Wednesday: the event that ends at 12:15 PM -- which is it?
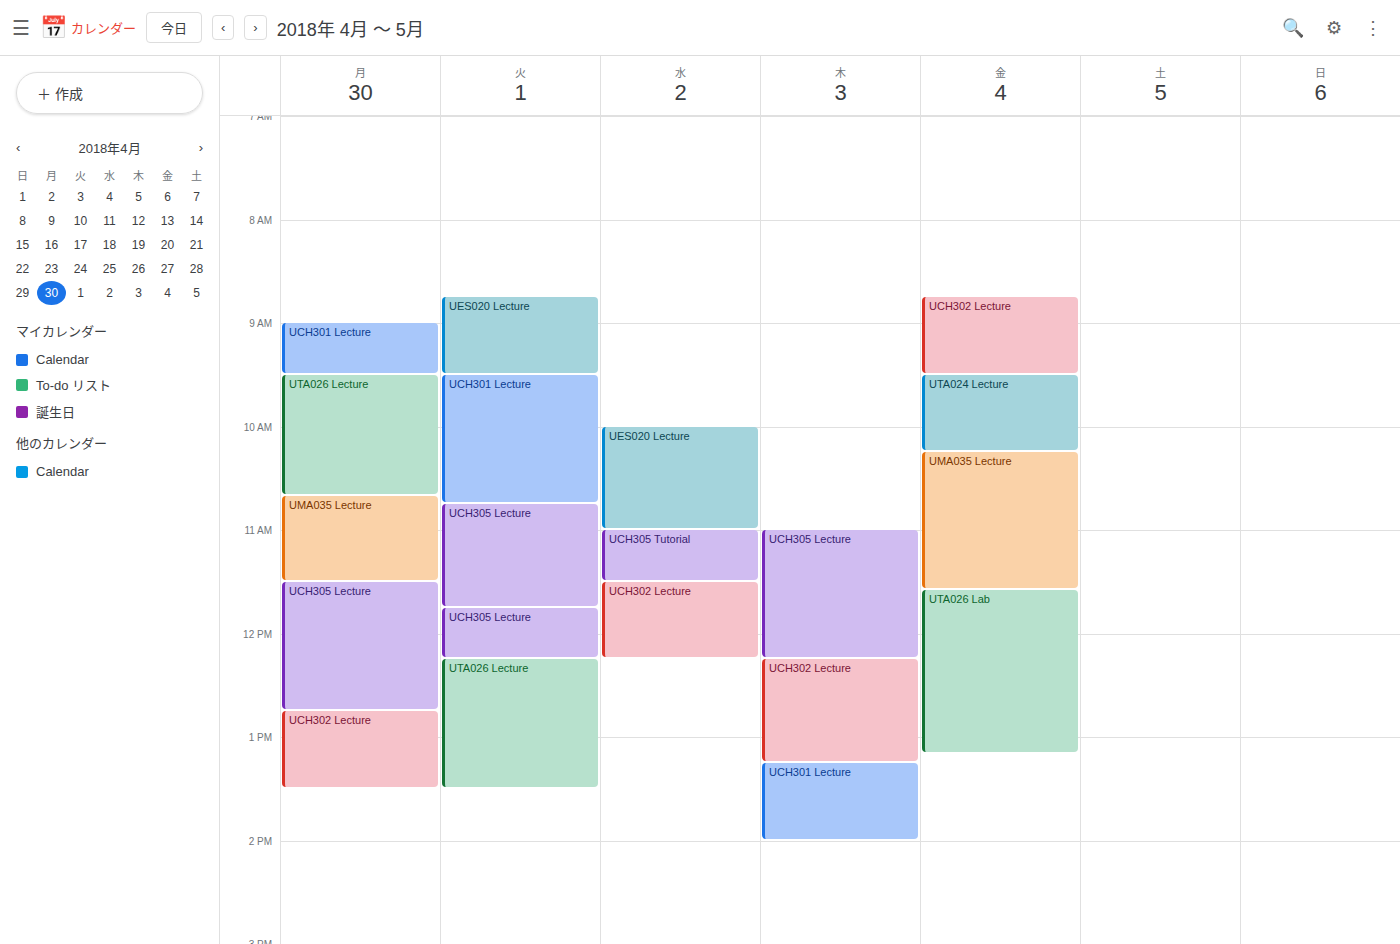
"UCH302 Lecture"